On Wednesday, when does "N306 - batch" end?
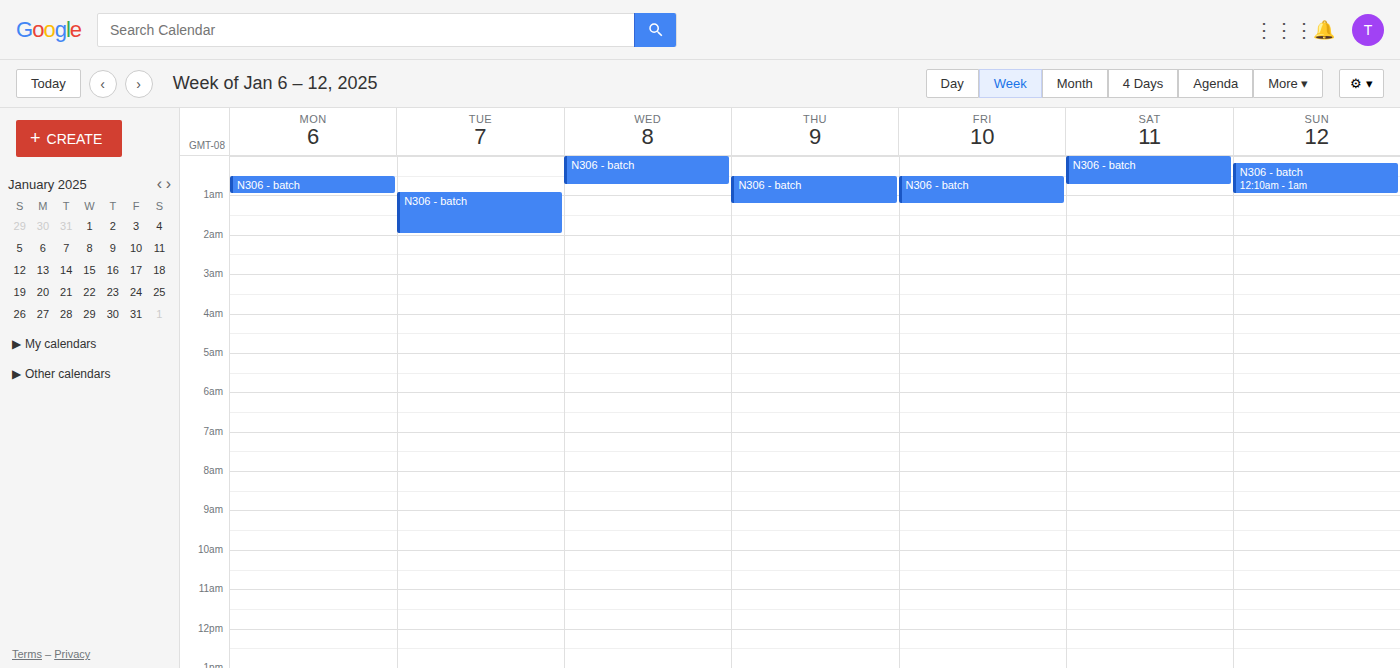
12:45 AM